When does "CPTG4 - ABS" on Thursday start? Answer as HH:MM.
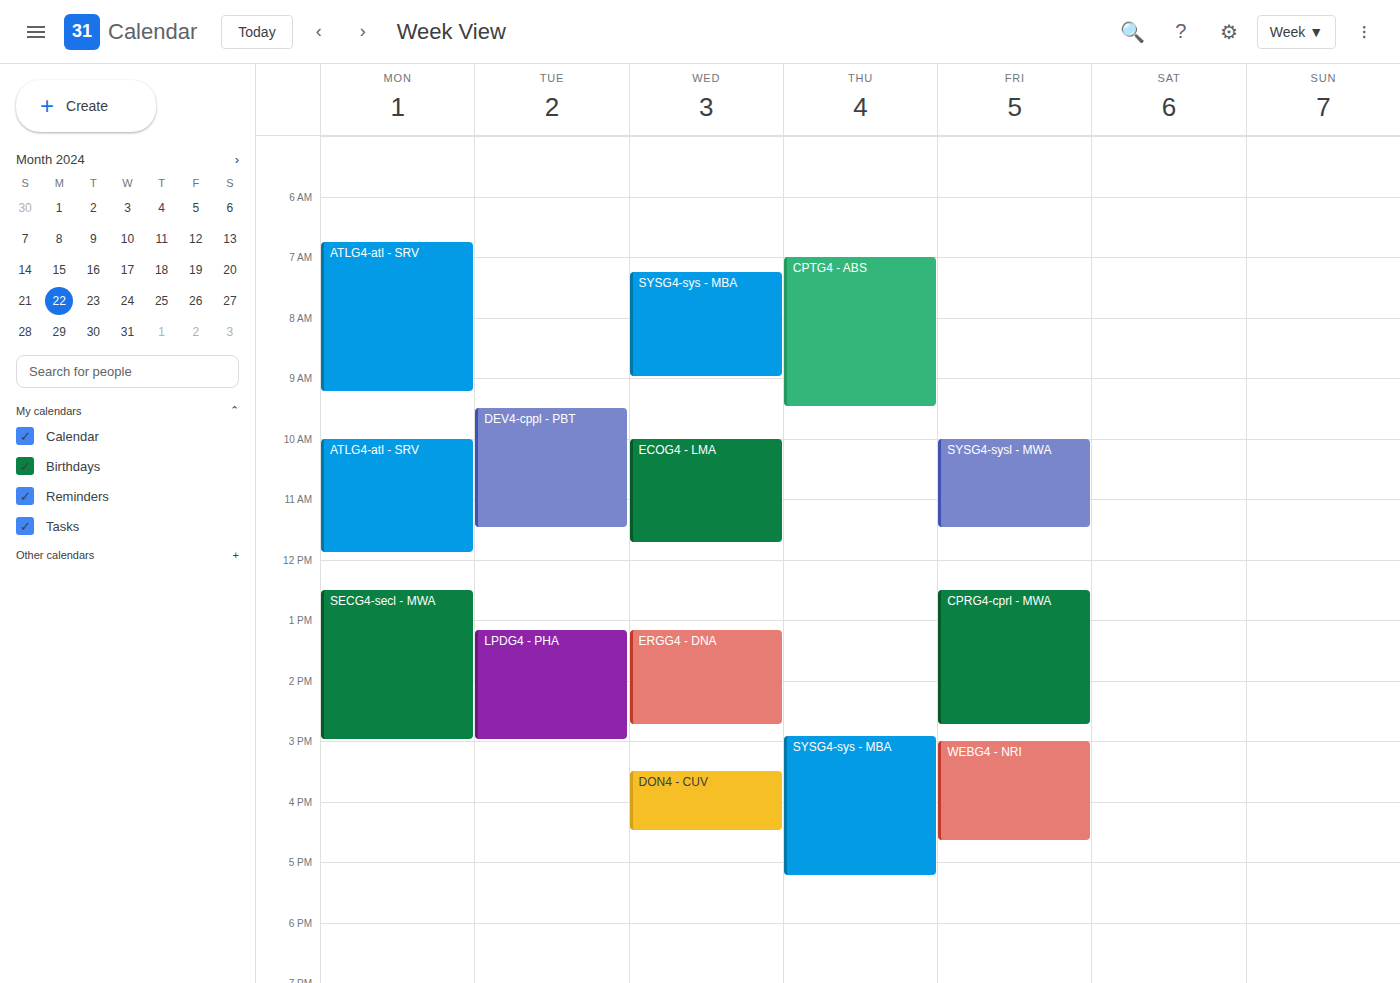
07:00